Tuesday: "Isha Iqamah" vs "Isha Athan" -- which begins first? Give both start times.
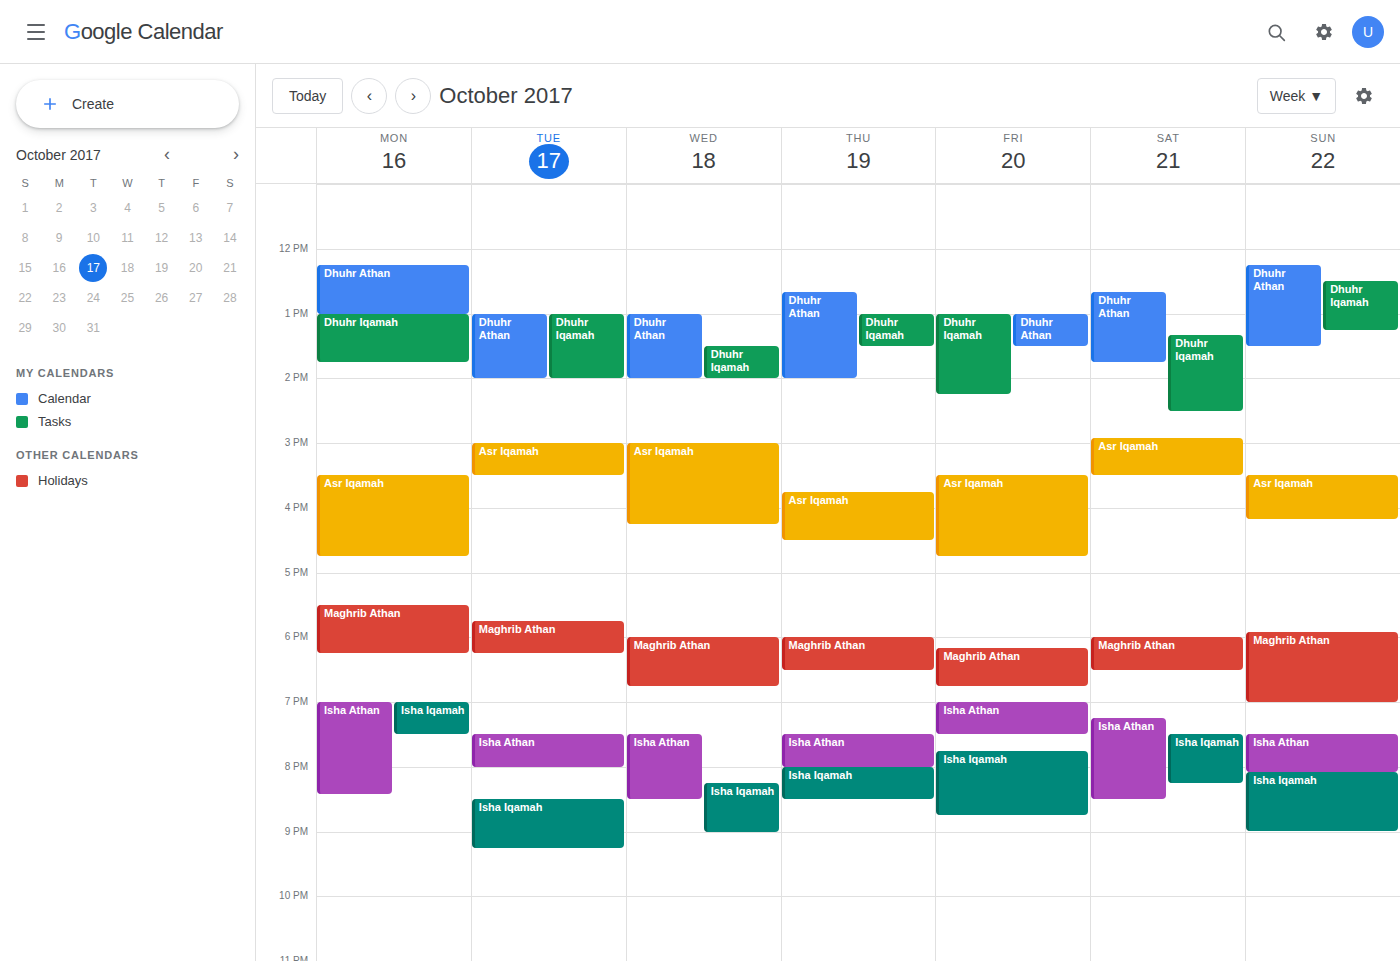
"Isha Athan" 7:30 PM; "Isha Iqamah" 8:30 PM.